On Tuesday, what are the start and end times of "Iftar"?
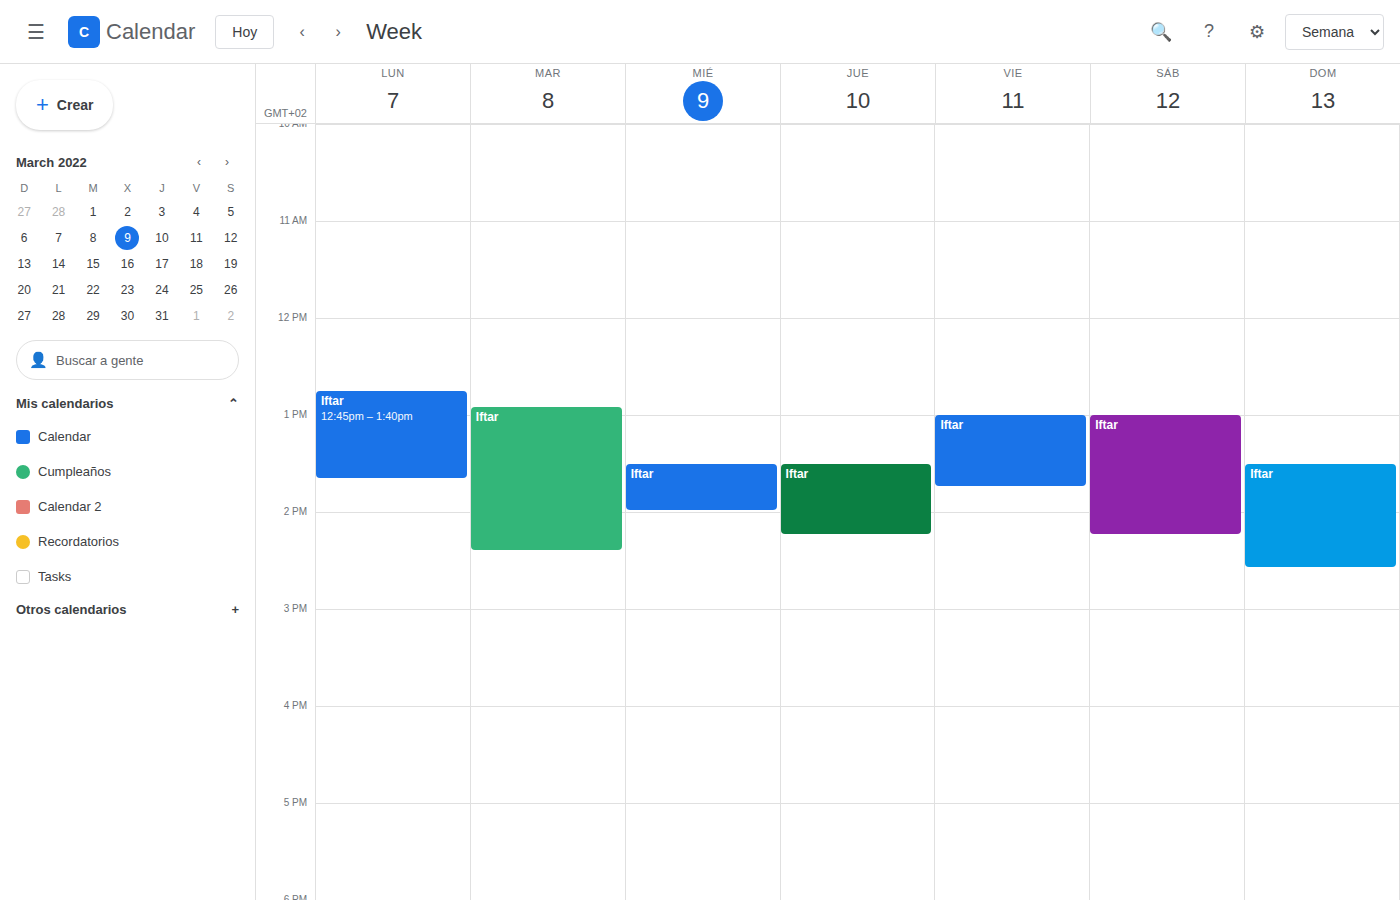
12:55 PM to 2:25 PM